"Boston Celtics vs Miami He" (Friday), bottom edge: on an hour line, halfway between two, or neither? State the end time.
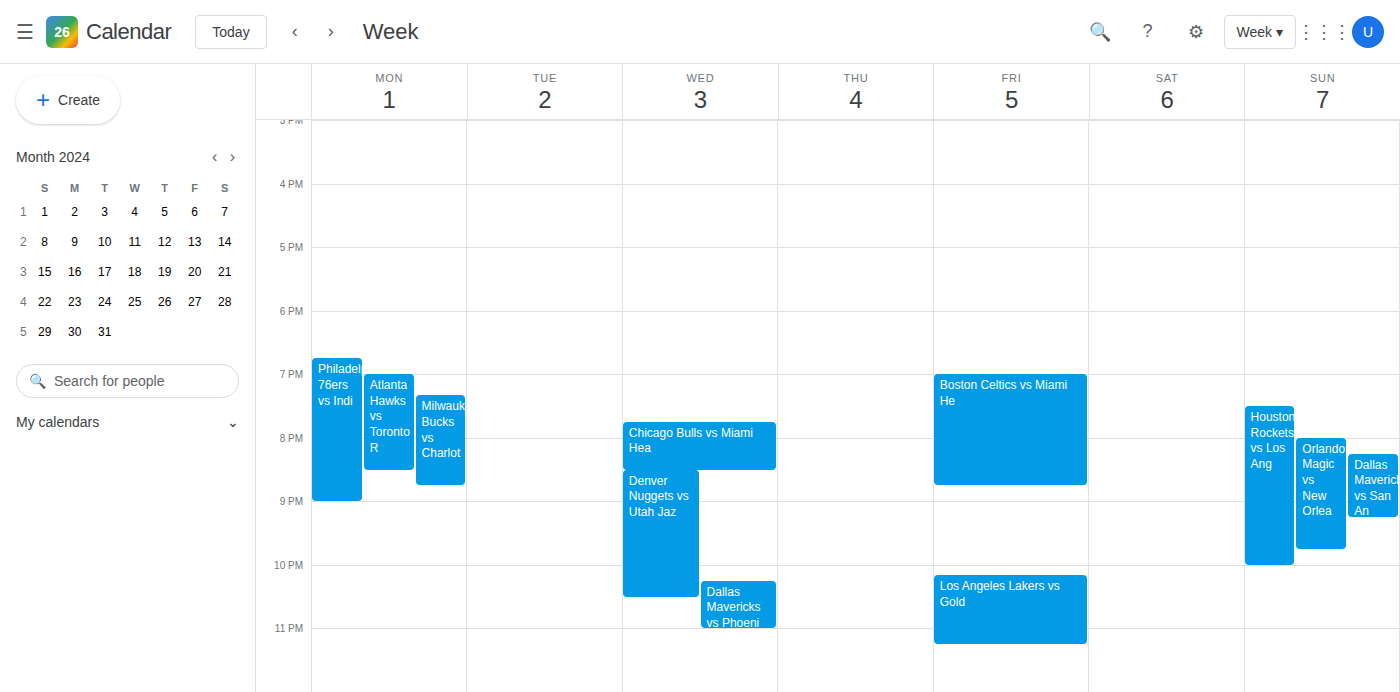
8:45 PM -- neither: three quarters of the way from the 8 PM line to the 9 PM line.